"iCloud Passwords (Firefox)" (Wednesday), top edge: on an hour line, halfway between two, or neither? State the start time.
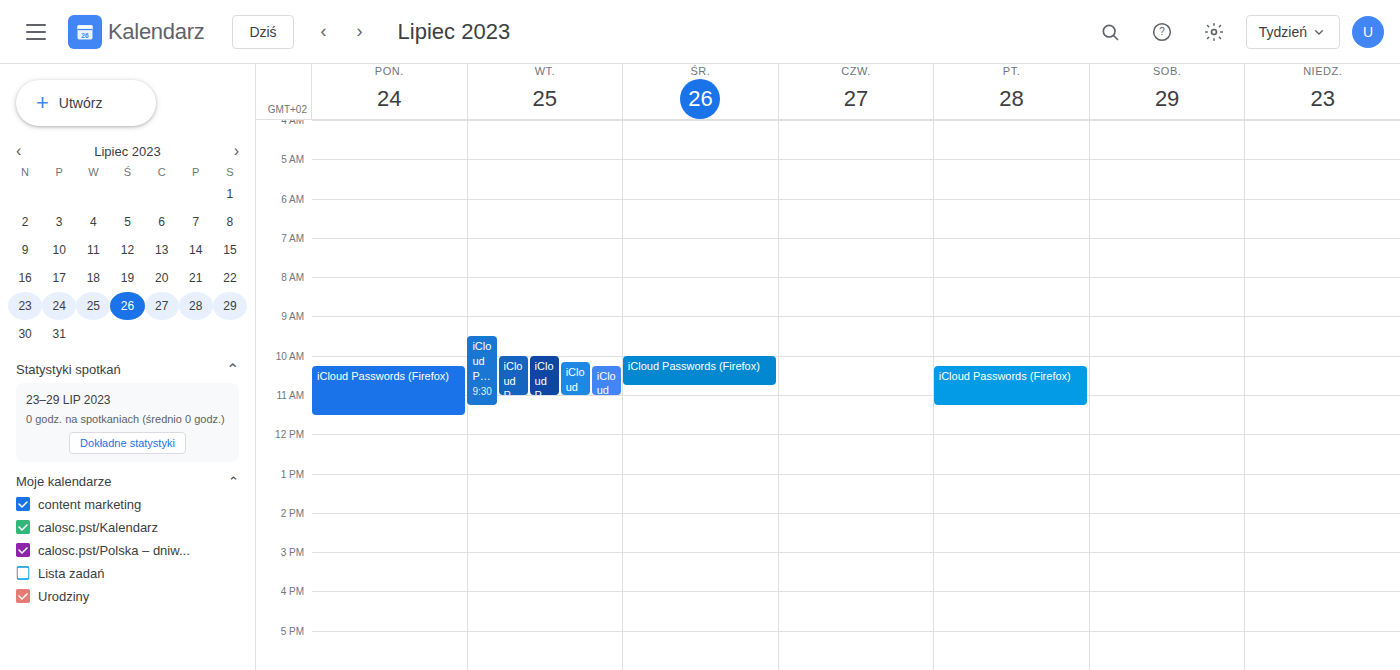
10:00 AM -- exactly on the 10 AM line.